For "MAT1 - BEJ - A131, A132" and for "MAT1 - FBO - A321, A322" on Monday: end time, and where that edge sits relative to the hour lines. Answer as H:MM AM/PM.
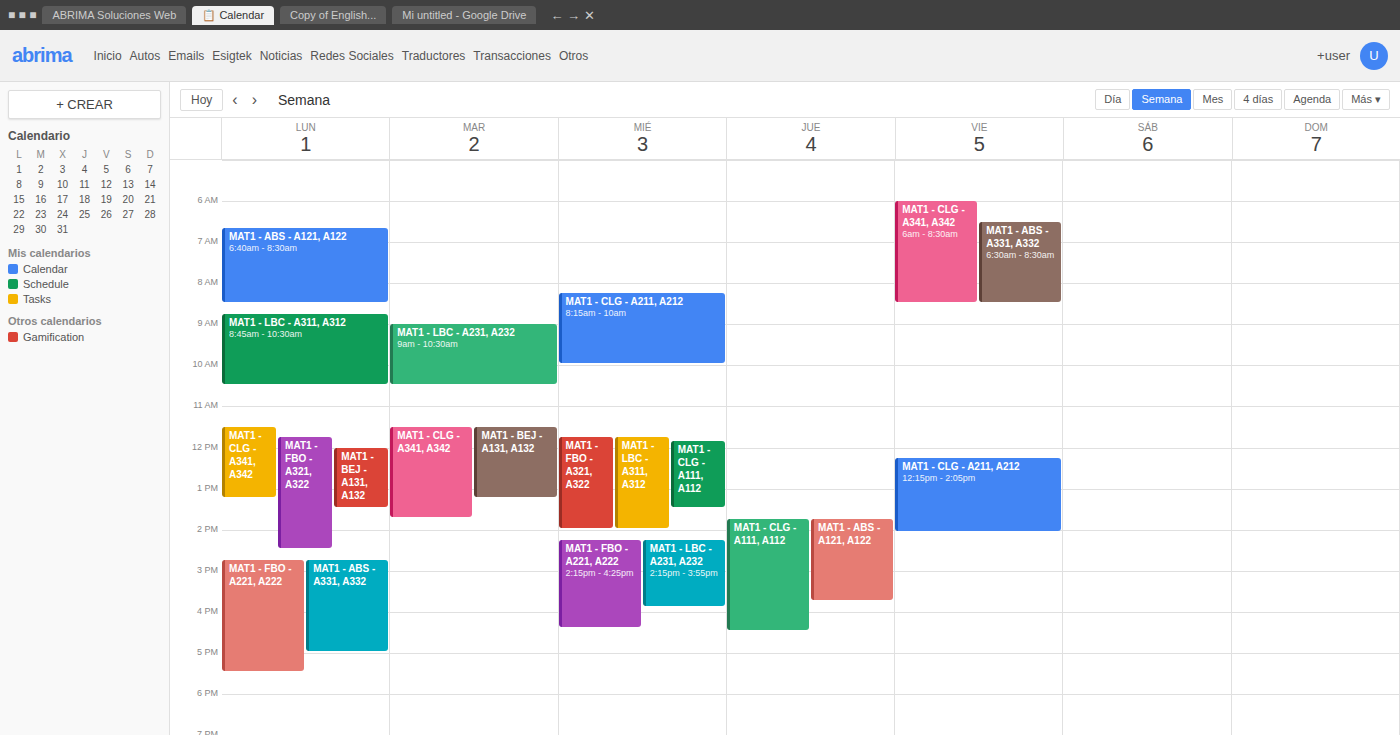
"MAT1 - BEJ - A131, A132": 1:30 PM, halfway between the 1 PM and 2 PM lines. "MAT1 - FBO - A321, A322": 2:30 PM, halfway between the 2 PM and 3 PM lines.